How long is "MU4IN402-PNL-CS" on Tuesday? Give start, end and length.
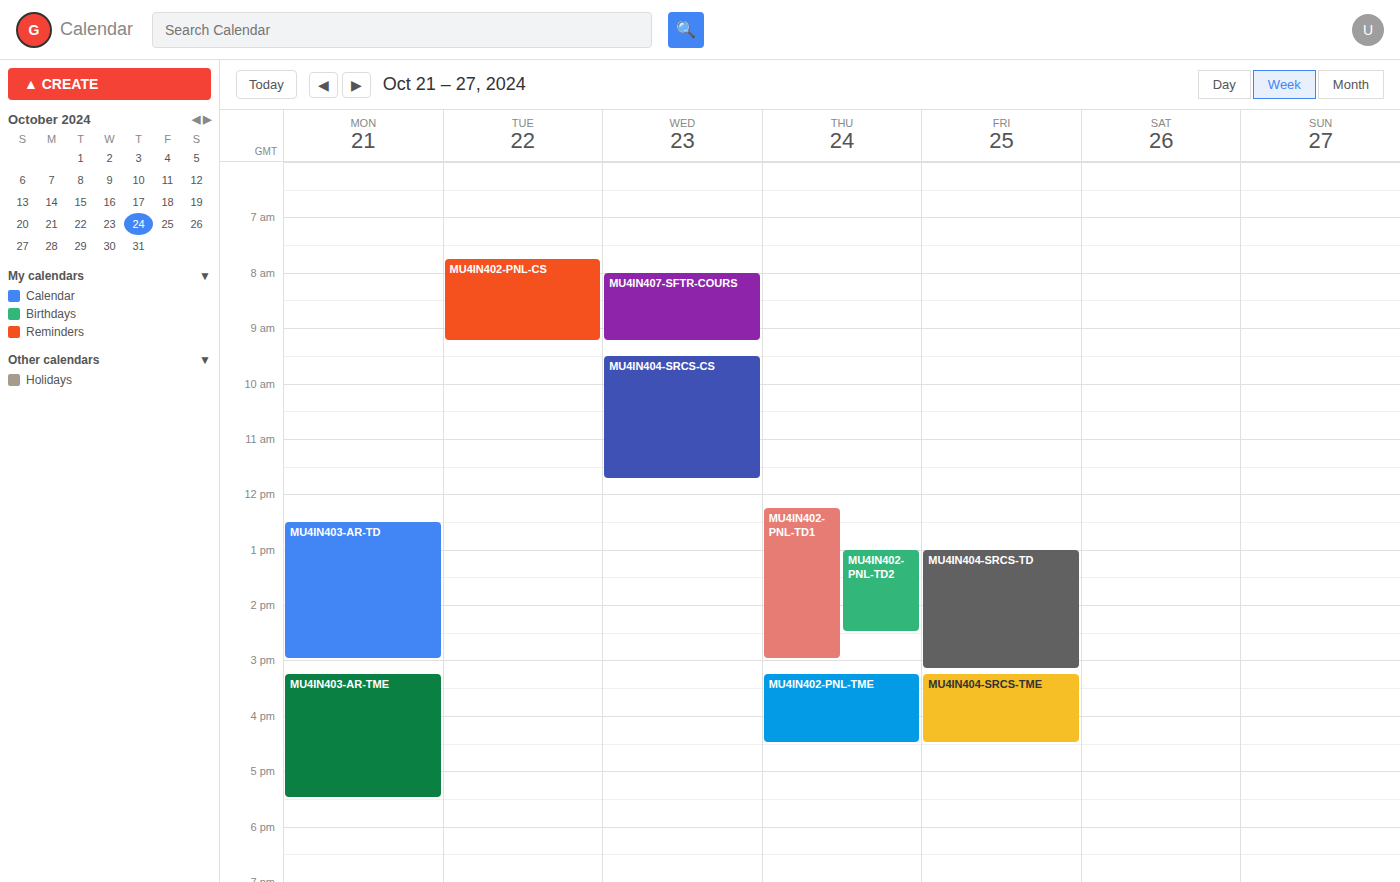
7:45 AM to 9:15 AM, 1 hour 30 minutes